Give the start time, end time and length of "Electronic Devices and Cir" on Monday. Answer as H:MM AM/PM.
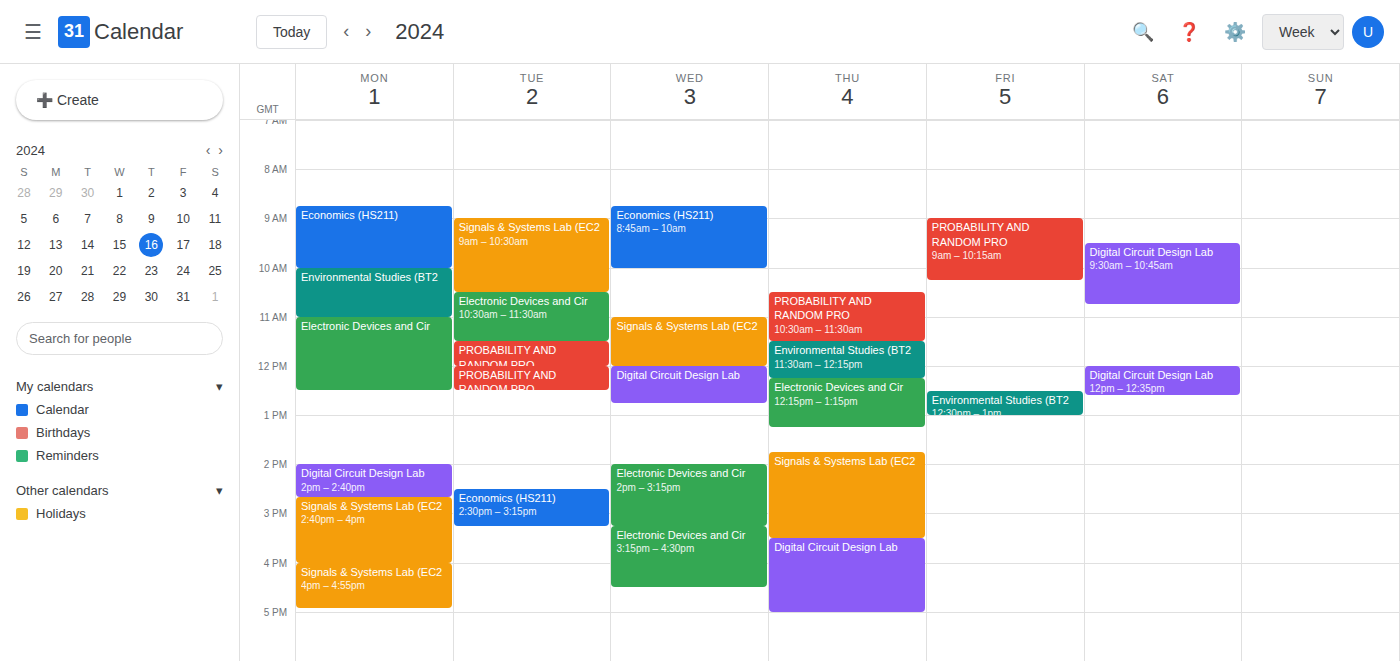
11:00 AM to 12:30 PM, 1 hour 30 minutes